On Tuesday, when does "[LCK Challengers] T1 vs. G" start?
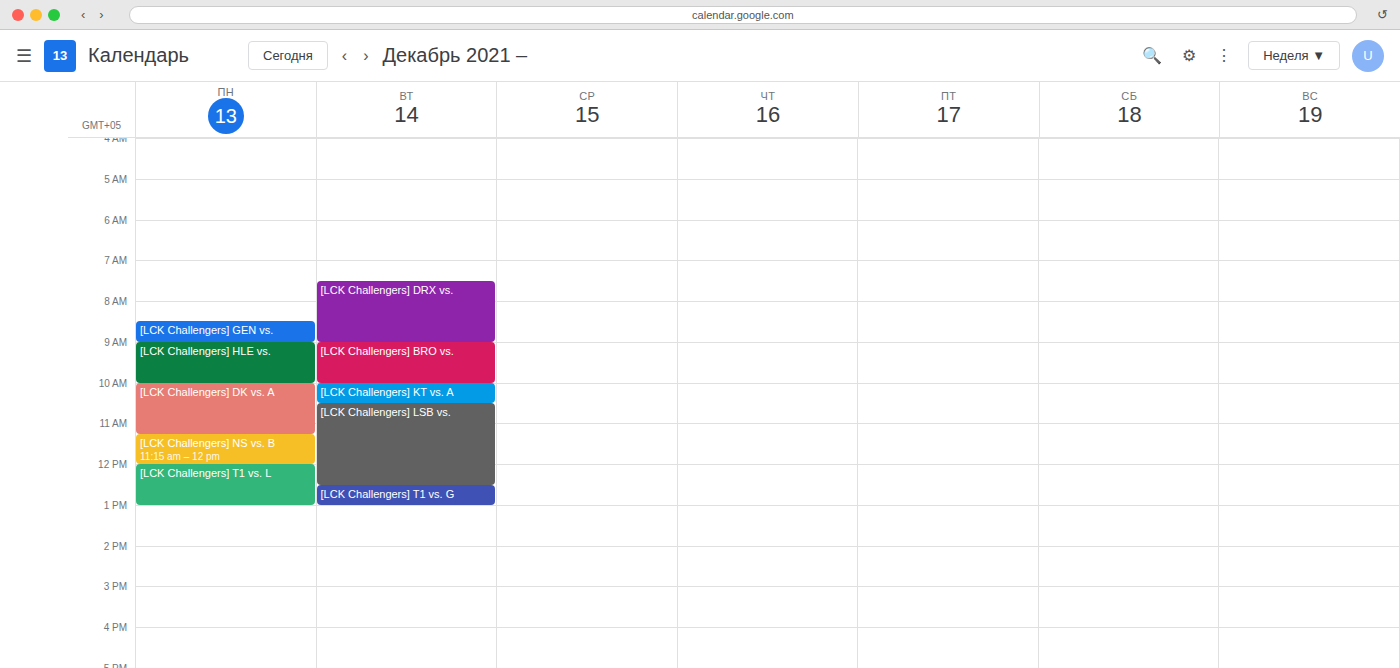
12:30 PM